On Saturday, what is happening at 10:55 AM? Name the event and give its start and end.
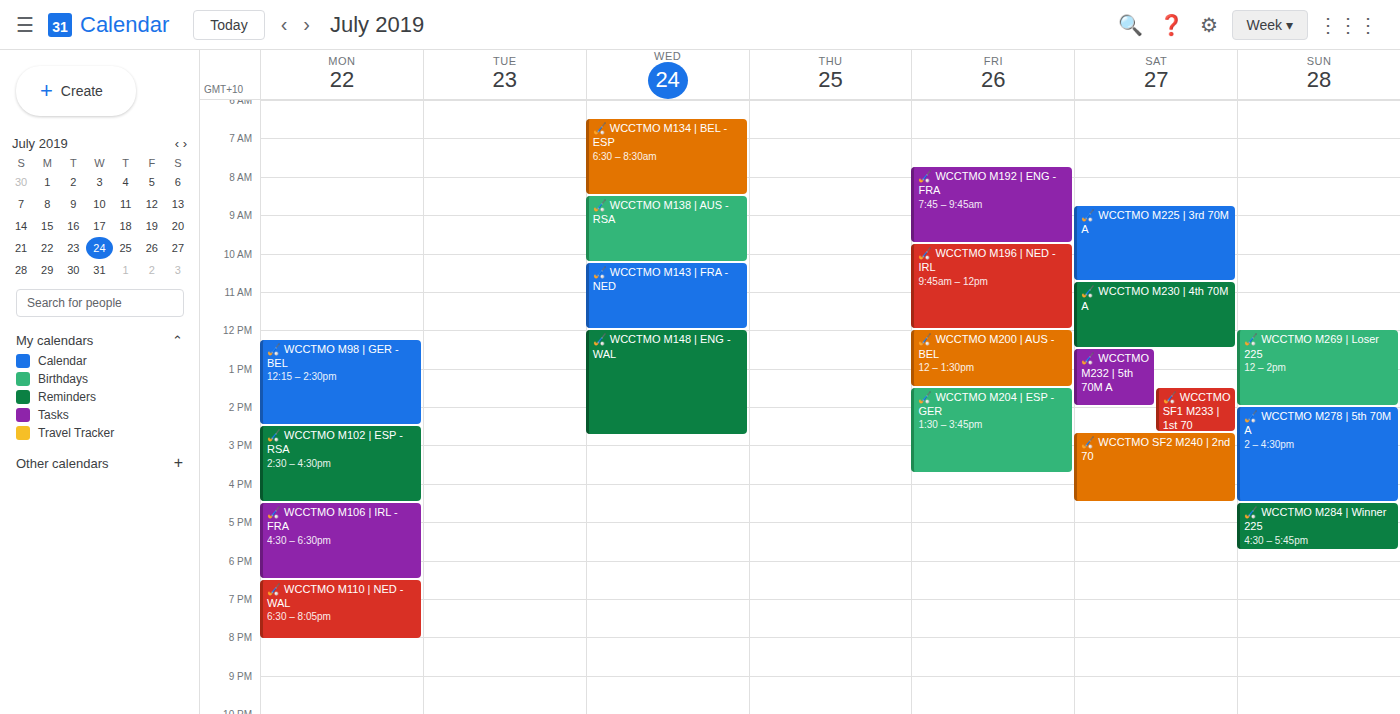
"🏑 WCCTMO M230 | 4th 70M A", 10:45 AM to 12:30 PM